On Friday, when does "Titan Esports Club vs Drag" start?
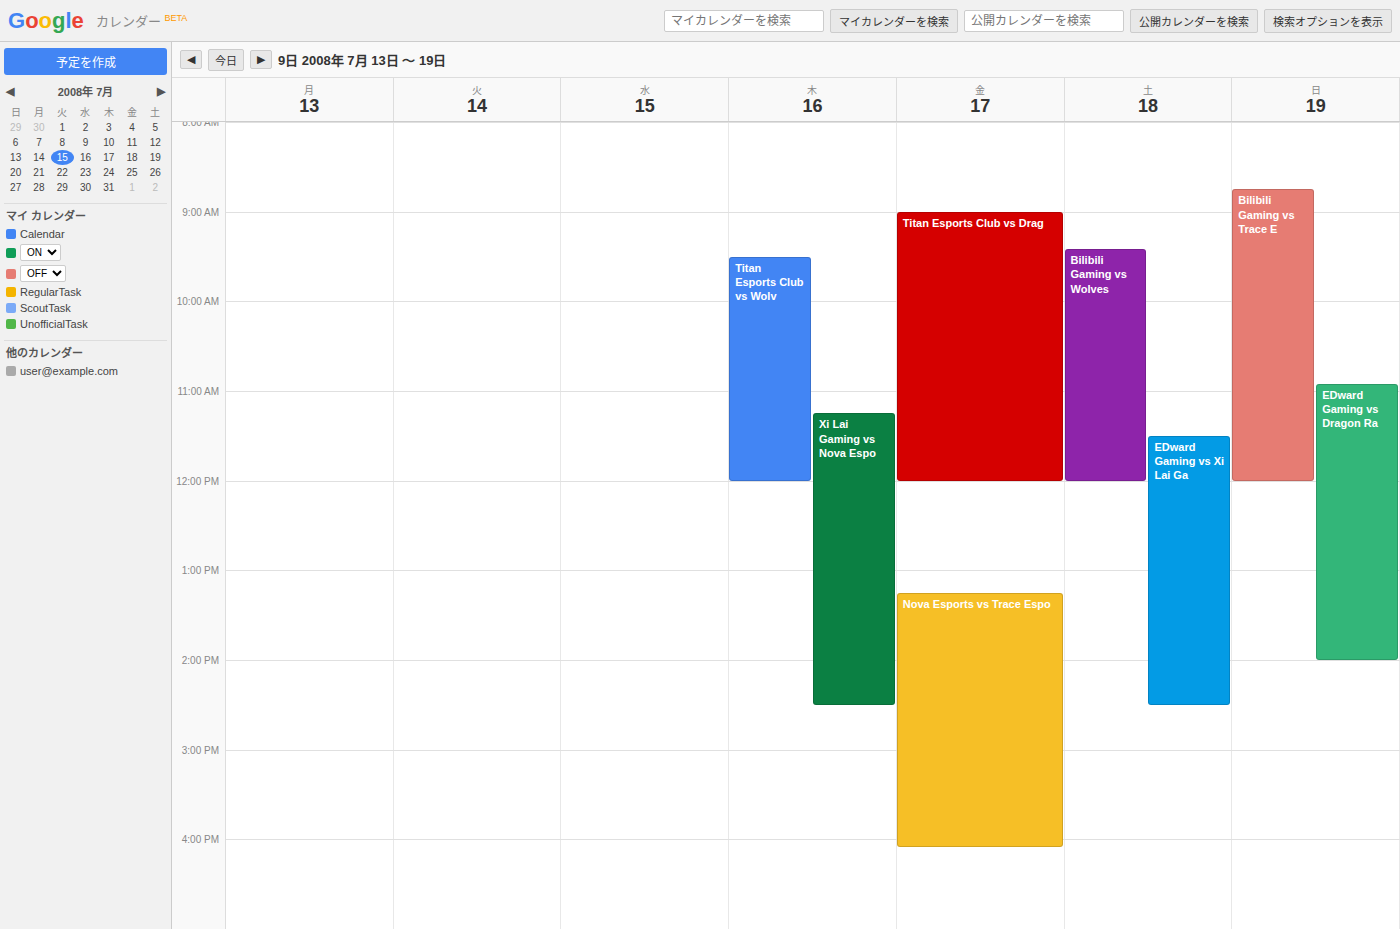
9:00 AM